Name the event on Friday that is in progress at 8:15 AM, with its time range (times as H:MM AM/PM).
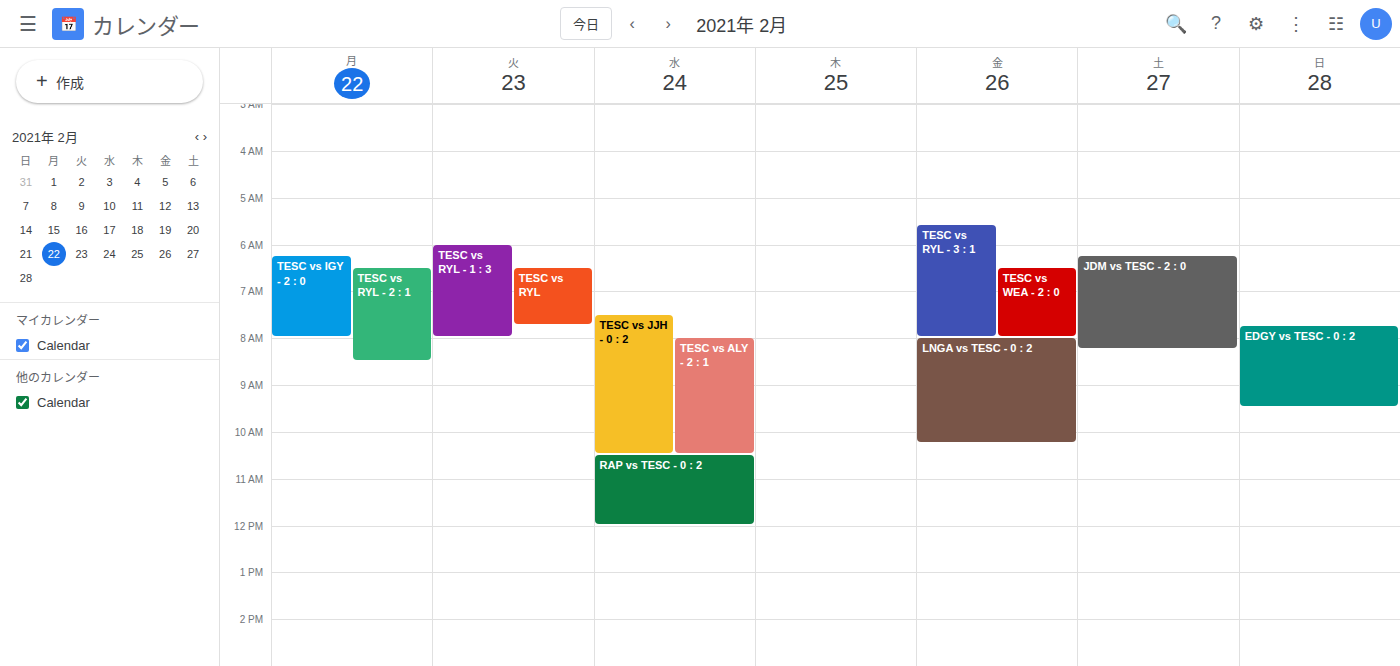
"LNGA vs TESC - 0 : 2", 8:00 AM to 10:15 AM